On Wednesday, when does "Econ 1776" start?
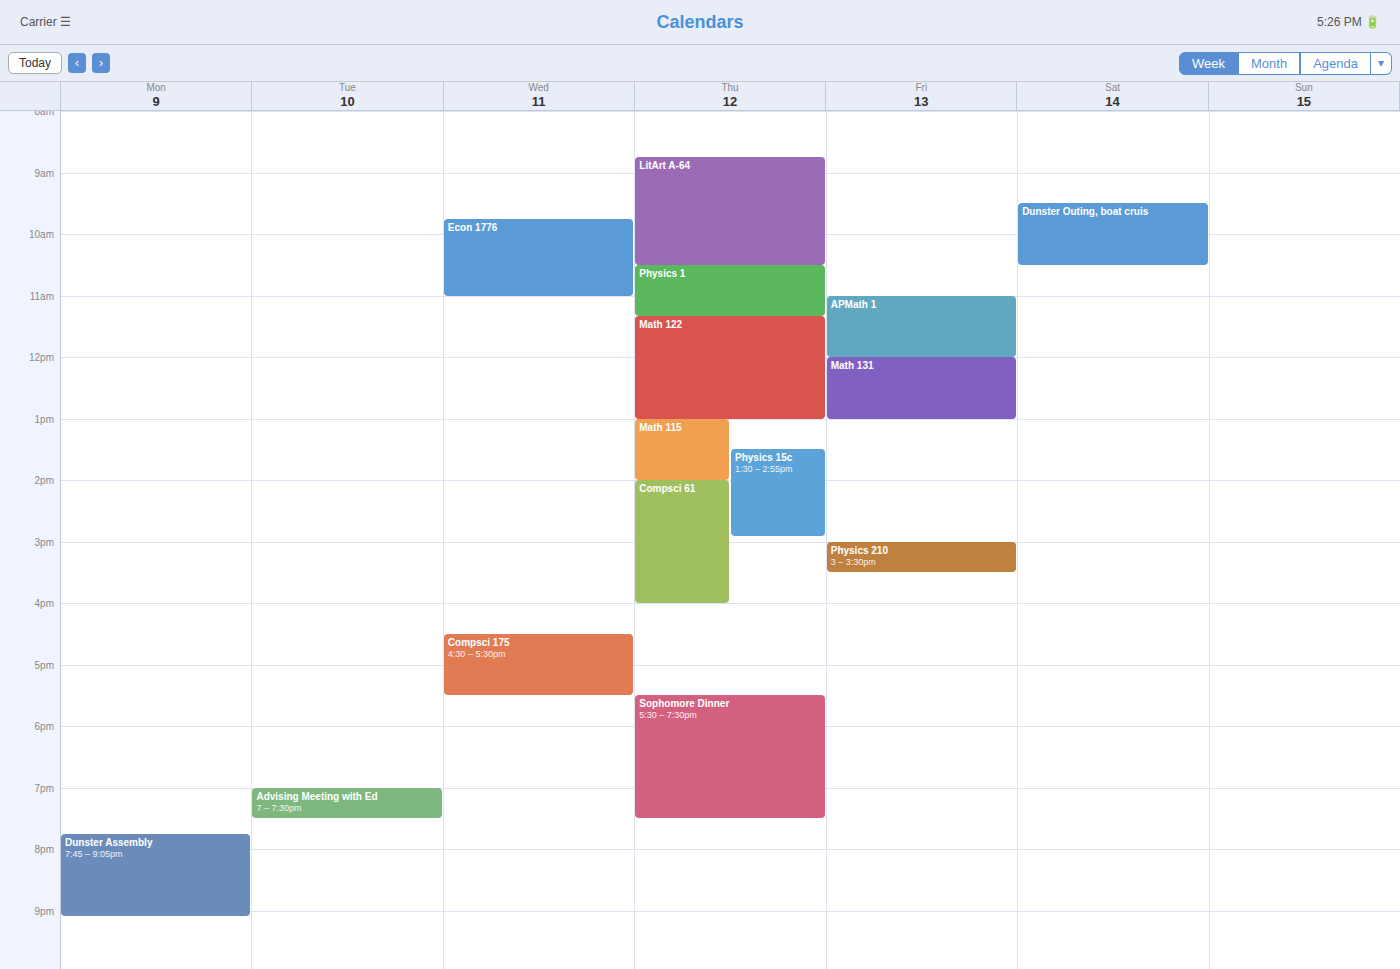
09:45